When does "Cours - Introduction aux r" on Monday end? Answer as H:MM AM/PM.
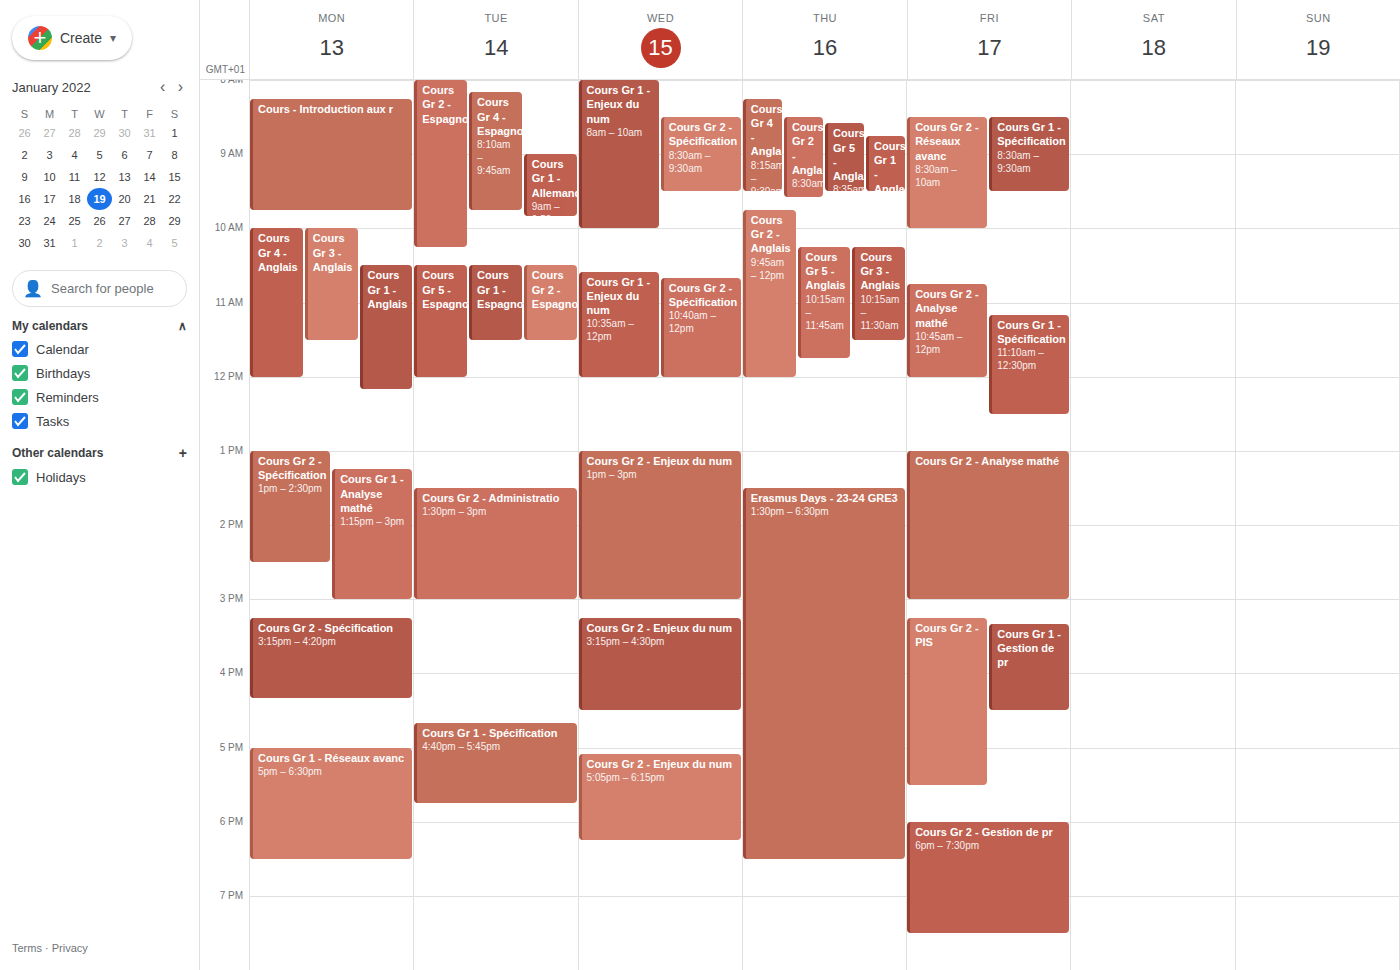
9:45 AM